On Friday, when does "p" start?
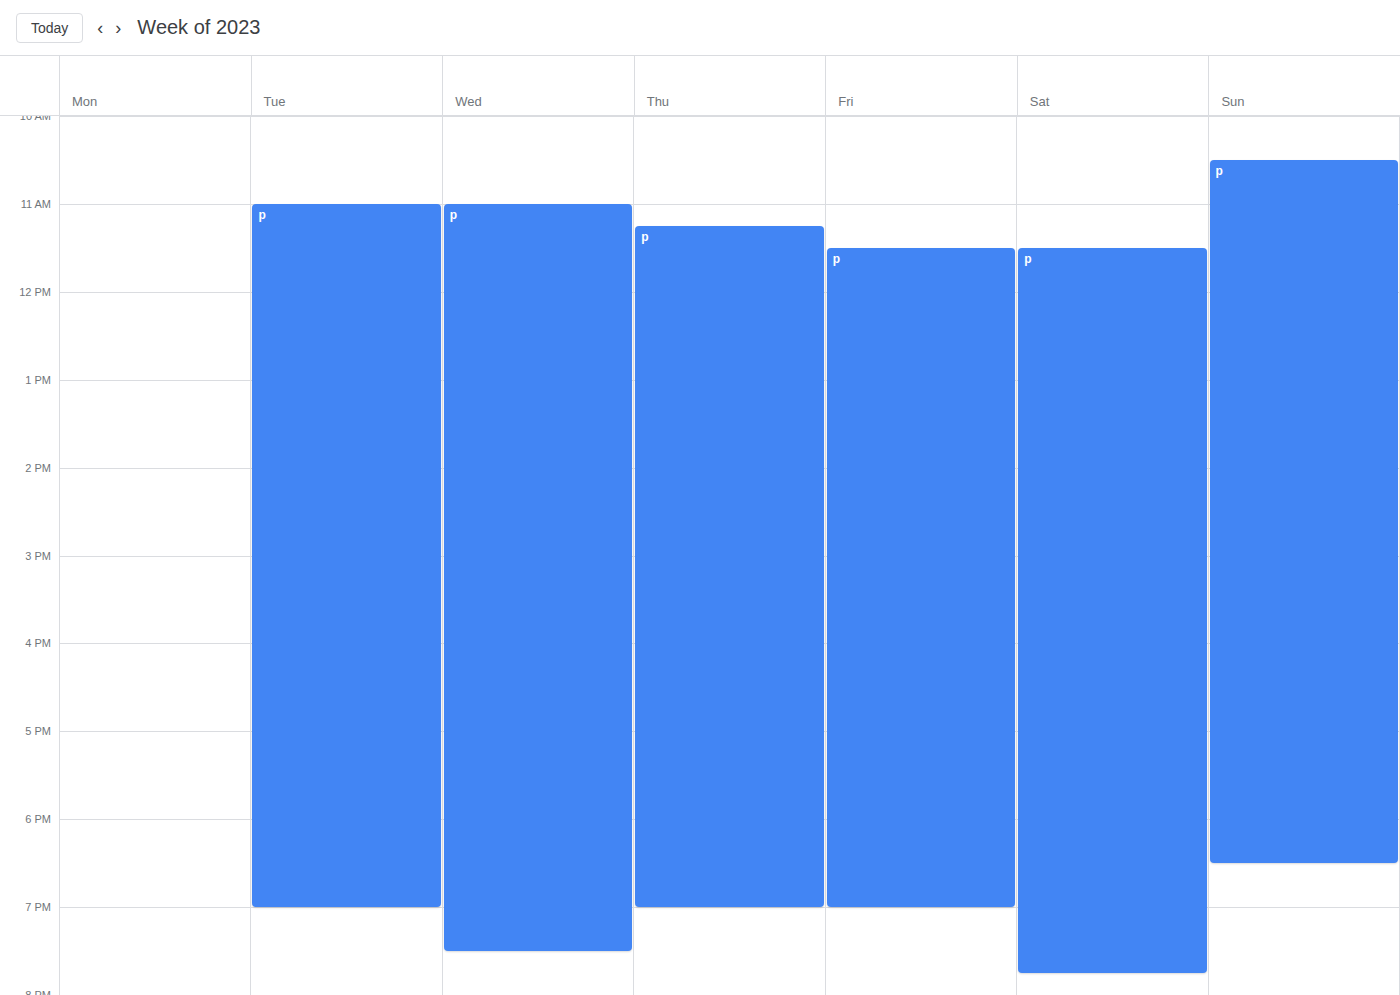
11:30 AM